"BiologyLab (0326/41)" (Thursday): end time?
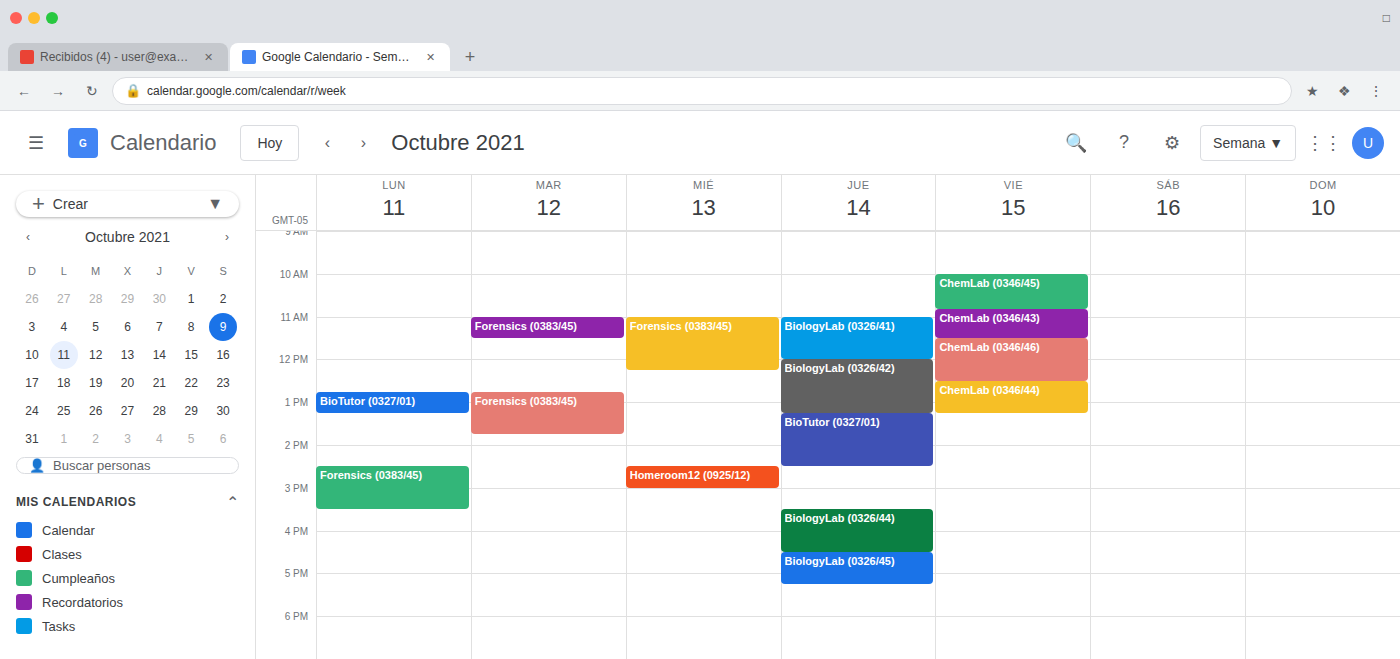
12:00 PM